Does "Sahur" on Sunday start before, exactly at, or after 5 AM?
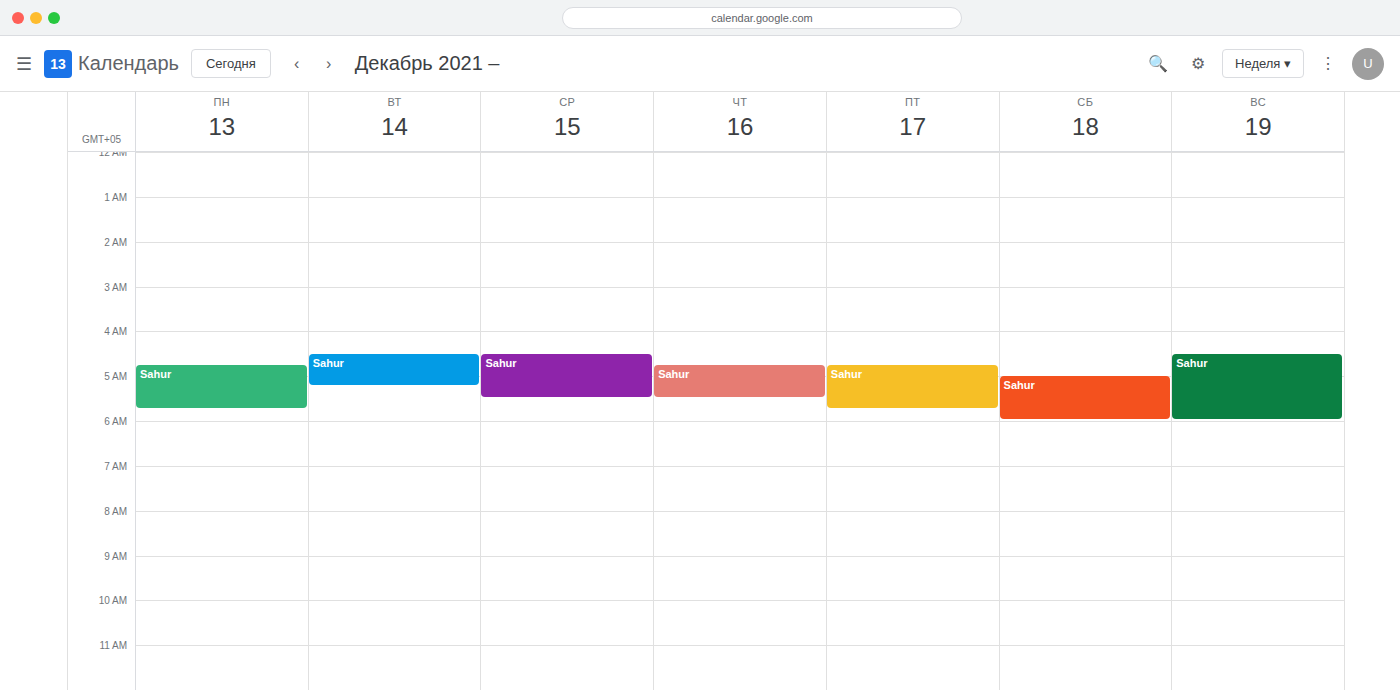
4:30 AM -- before 5 AM, 30 minutes above the 5 AM line.